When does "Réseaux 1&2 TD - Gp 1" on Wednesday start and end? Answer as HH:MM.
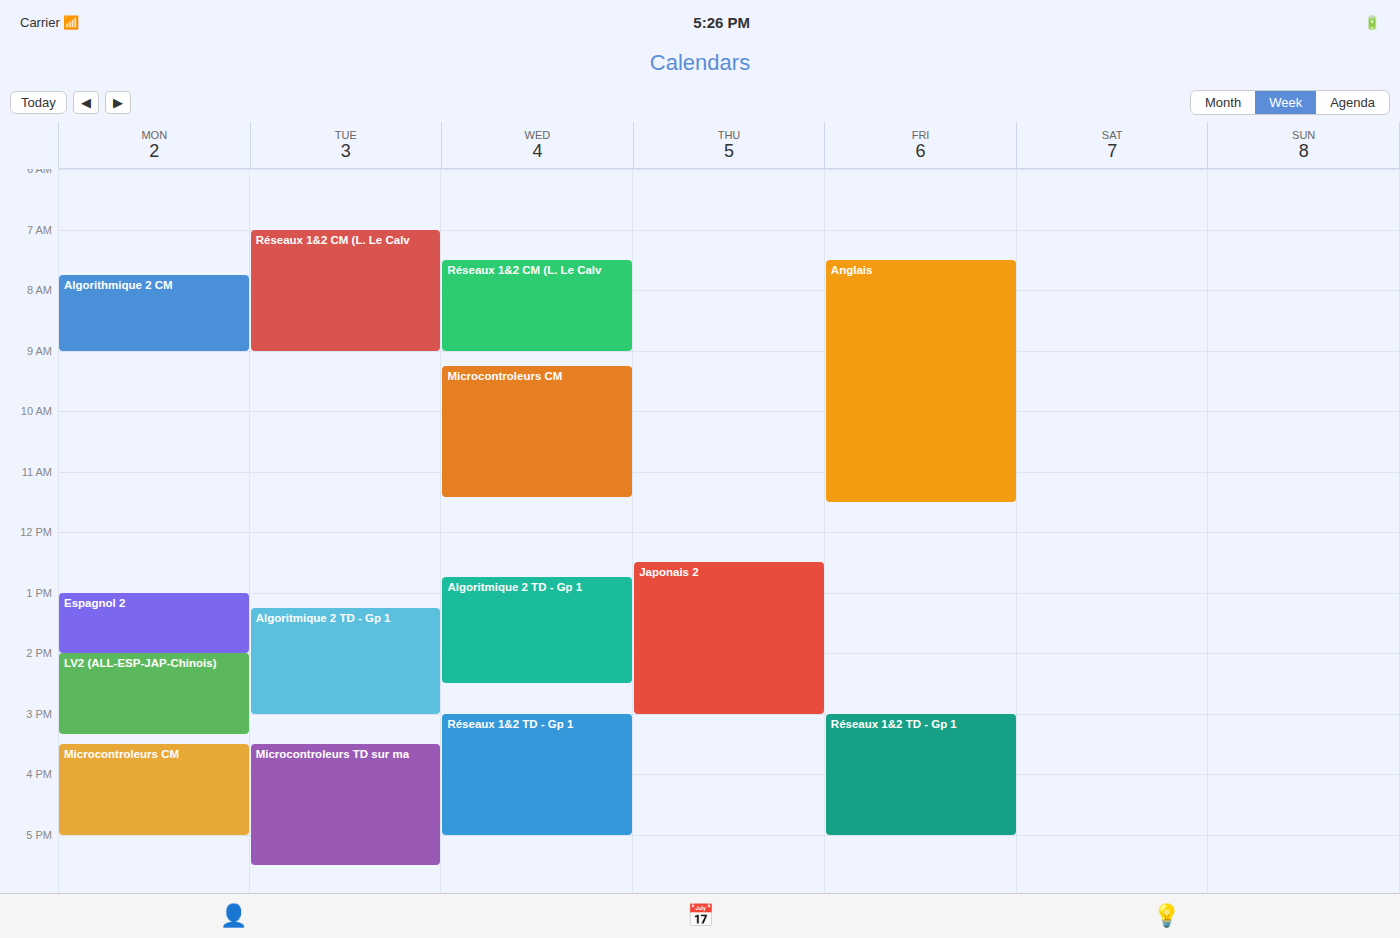
15:00 to 17:00